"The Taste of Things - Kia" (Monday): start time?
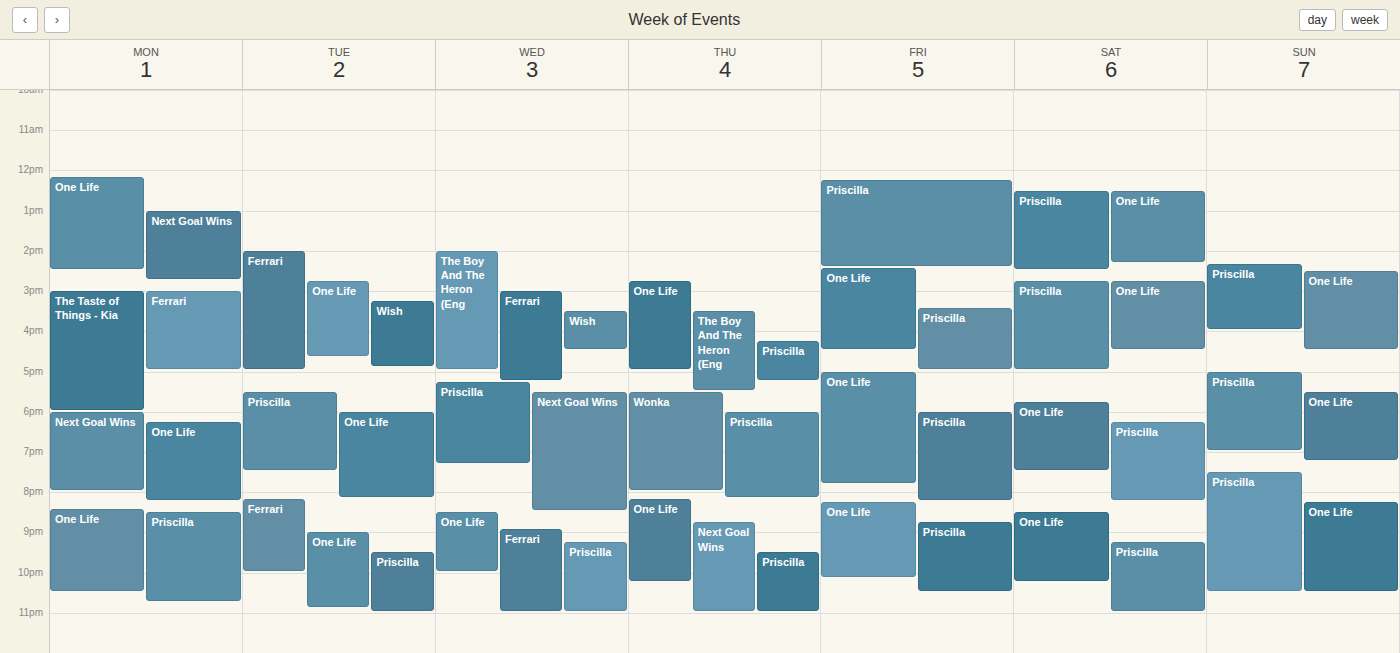
3:00 PM